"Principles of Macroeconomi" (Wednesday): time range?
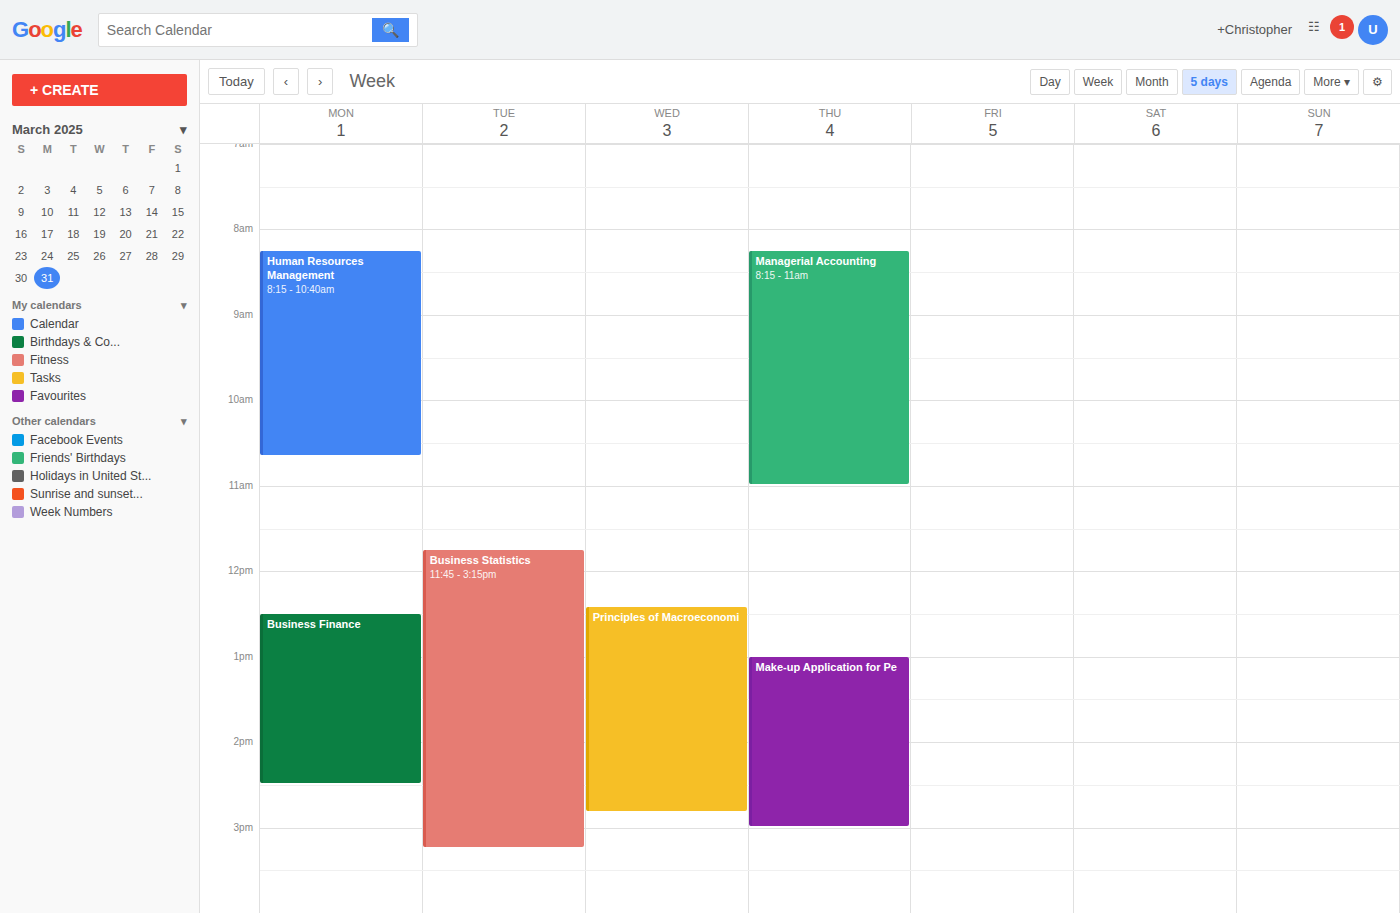
12:25 PM to 2:50 PM